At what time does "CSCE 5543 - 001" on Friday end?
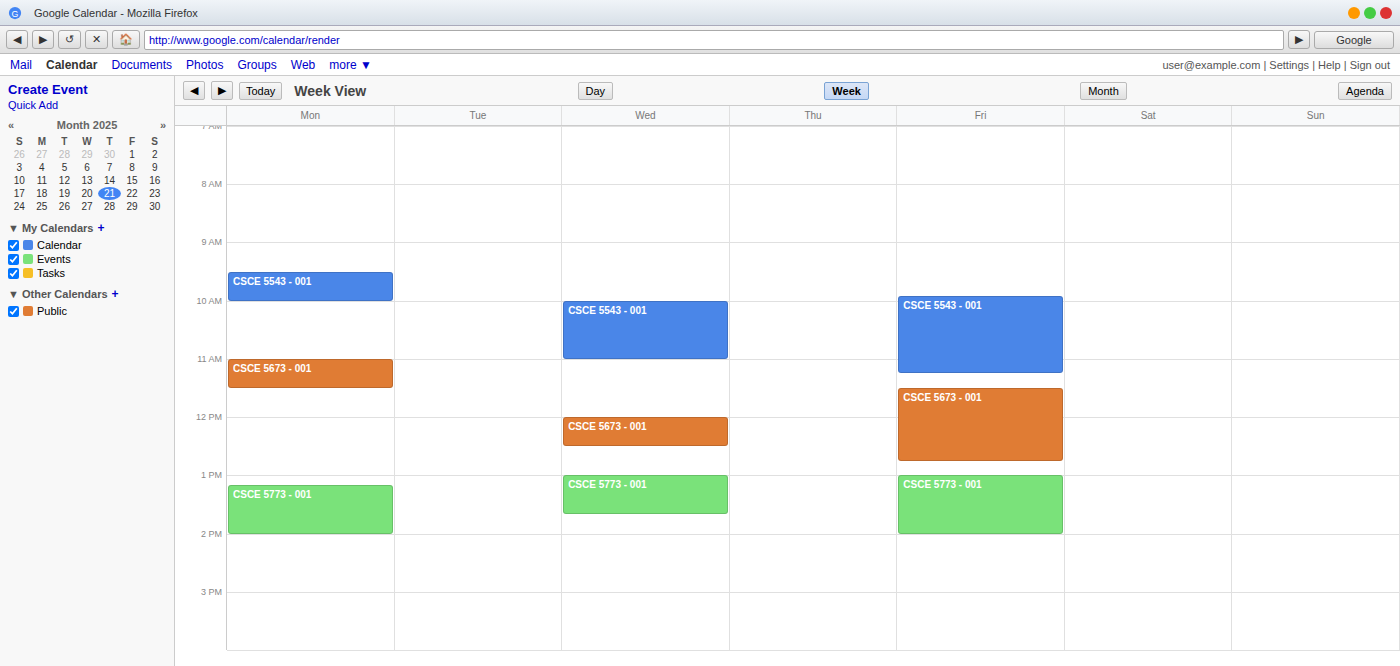
11:15 AM